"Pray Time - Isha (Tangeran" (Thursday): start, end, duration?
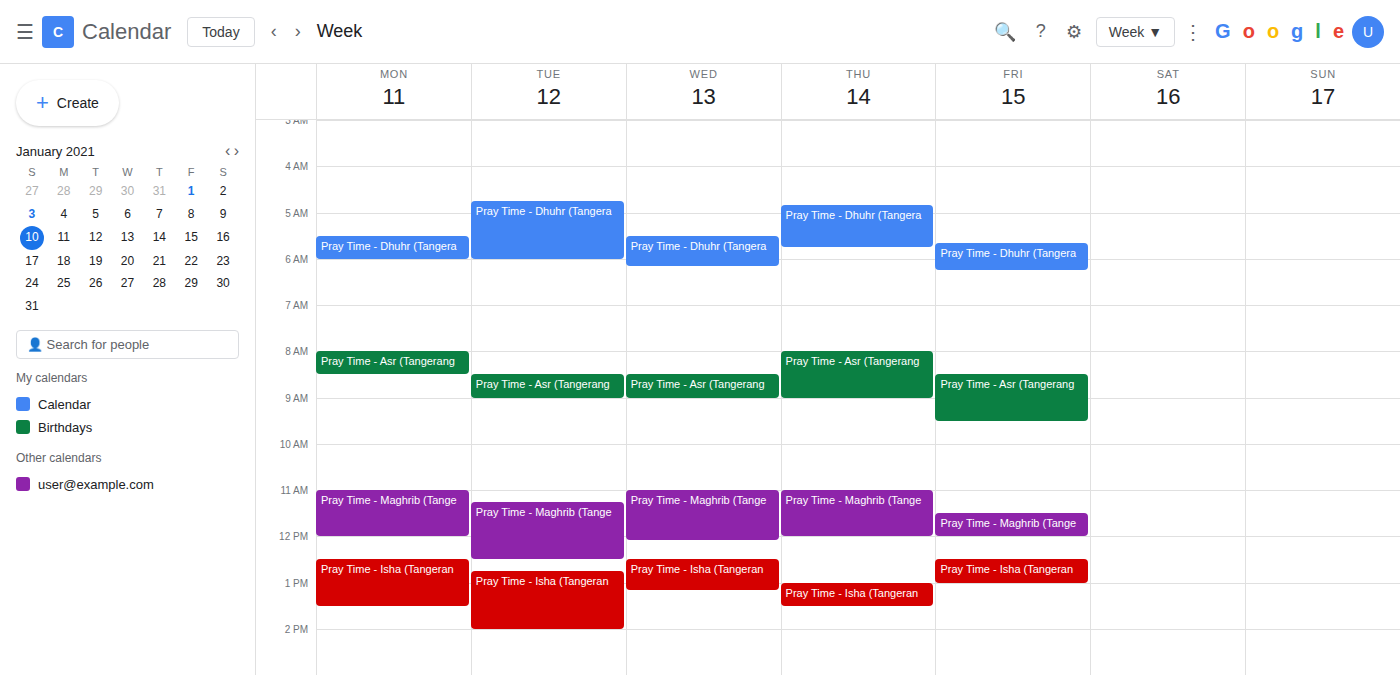
1:00 PM to 1:30 PM, 30 minutes